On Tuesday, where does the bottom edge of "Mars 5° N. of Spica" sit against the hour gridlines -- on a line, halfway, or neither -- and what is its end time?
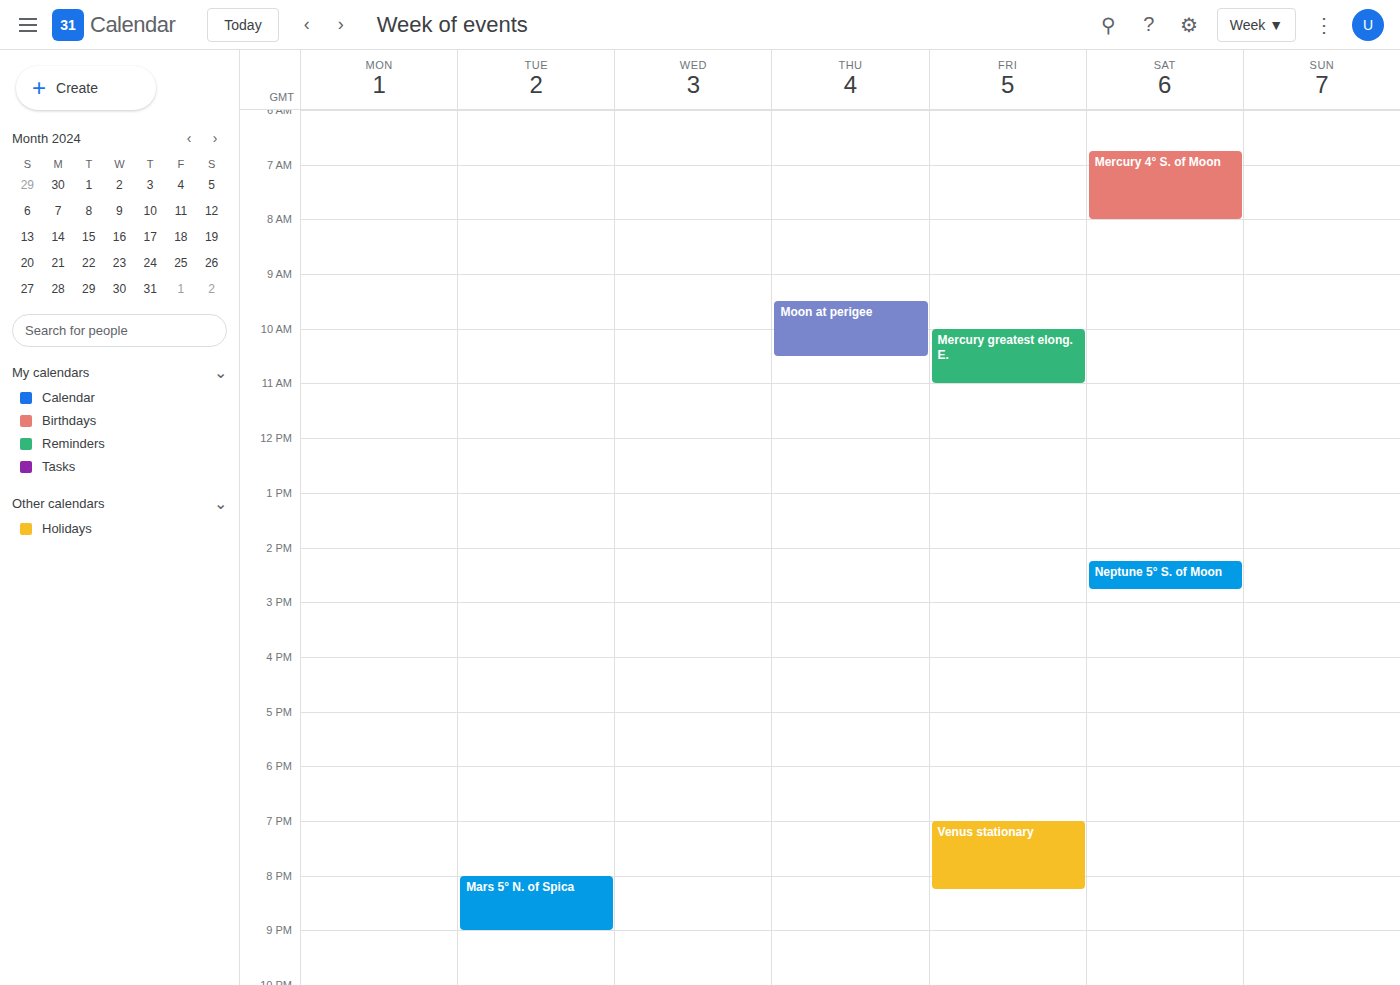
9:00 PM -- exactly on the 9 PM line.